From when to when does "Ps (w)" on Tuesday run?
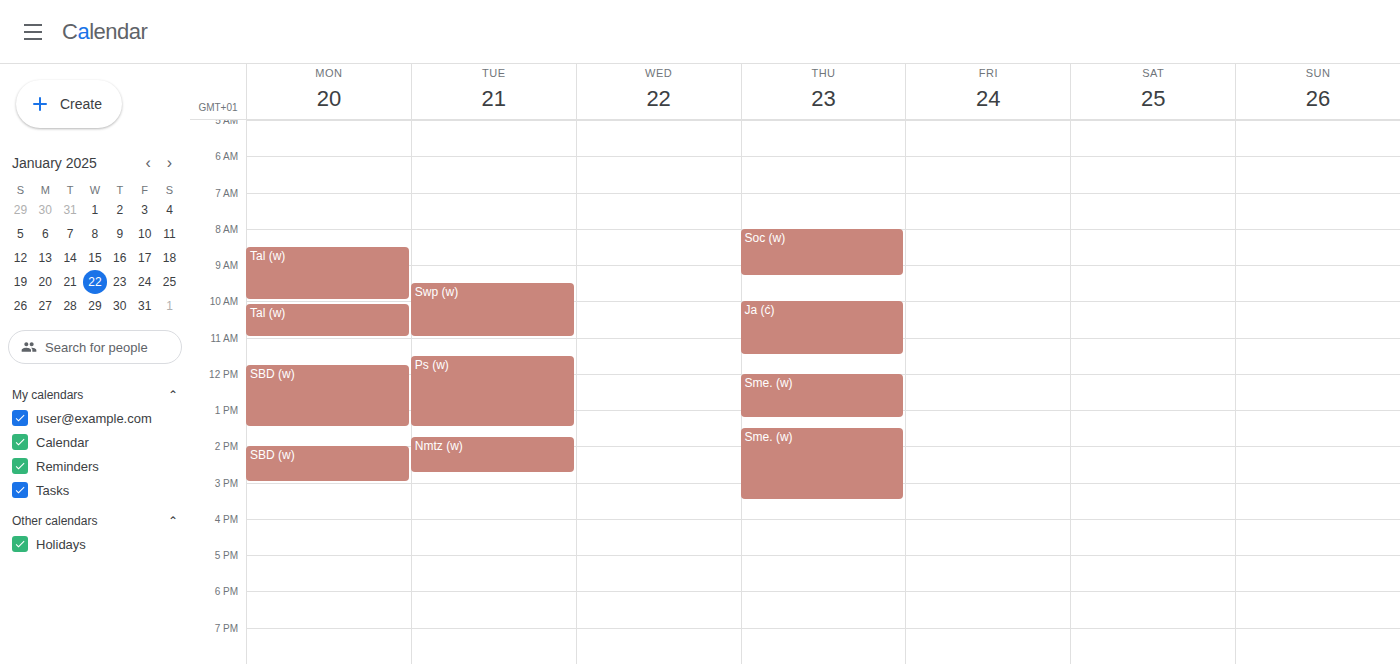
11:30 AM to 1:30 PM